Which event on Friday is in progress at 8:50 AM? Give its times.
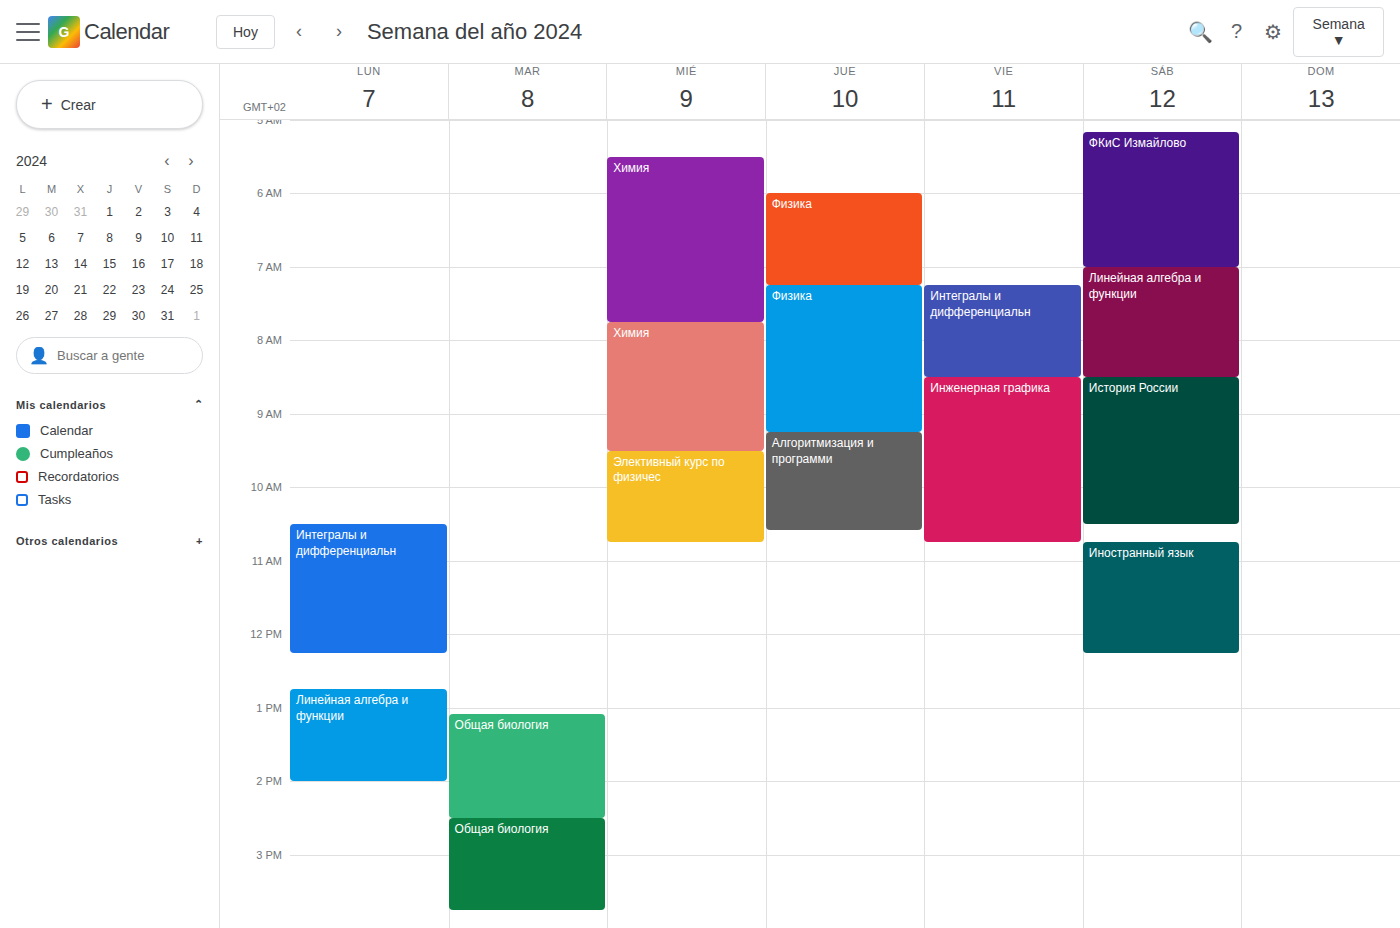
"Инженерная графика", 8:30 AM to 10:45 AM